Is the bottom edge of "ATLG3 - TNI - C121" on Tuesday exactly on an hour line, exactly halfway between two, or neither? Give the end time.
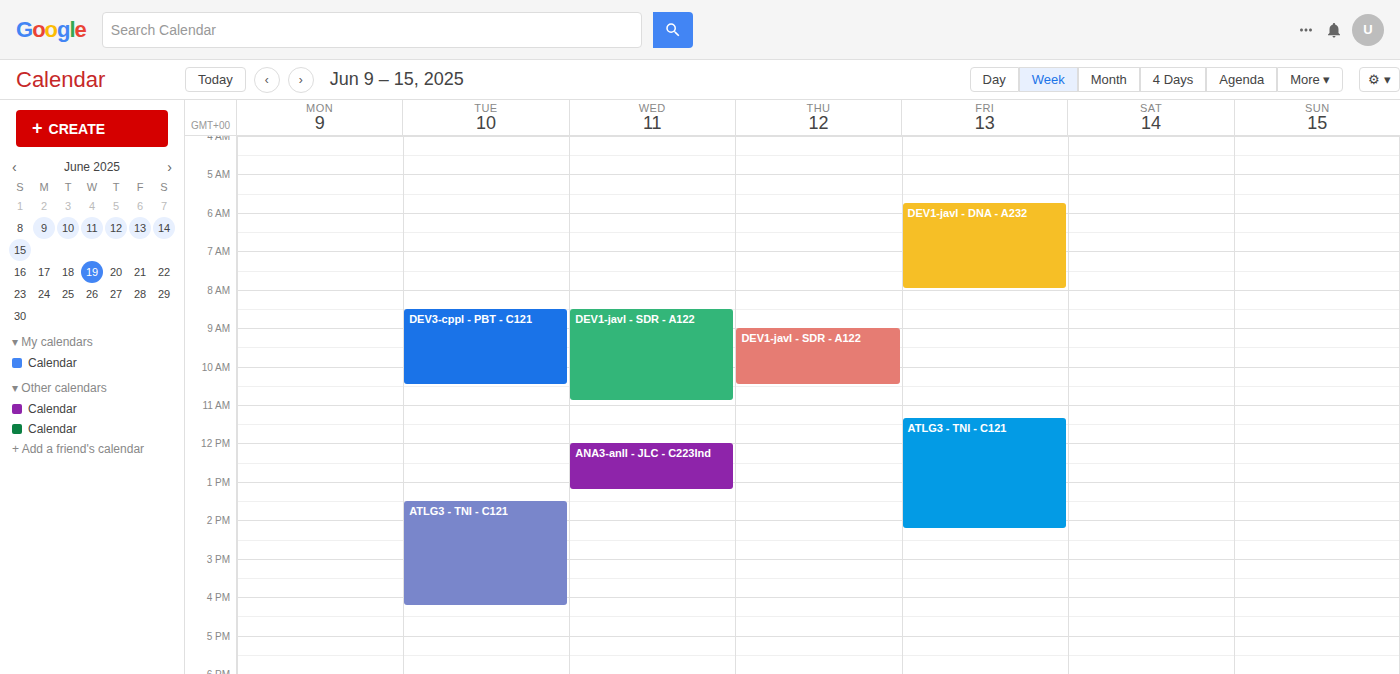
4:15 PM -- neither: a quarter of the way from the 4 PM line to the 5 PM line.